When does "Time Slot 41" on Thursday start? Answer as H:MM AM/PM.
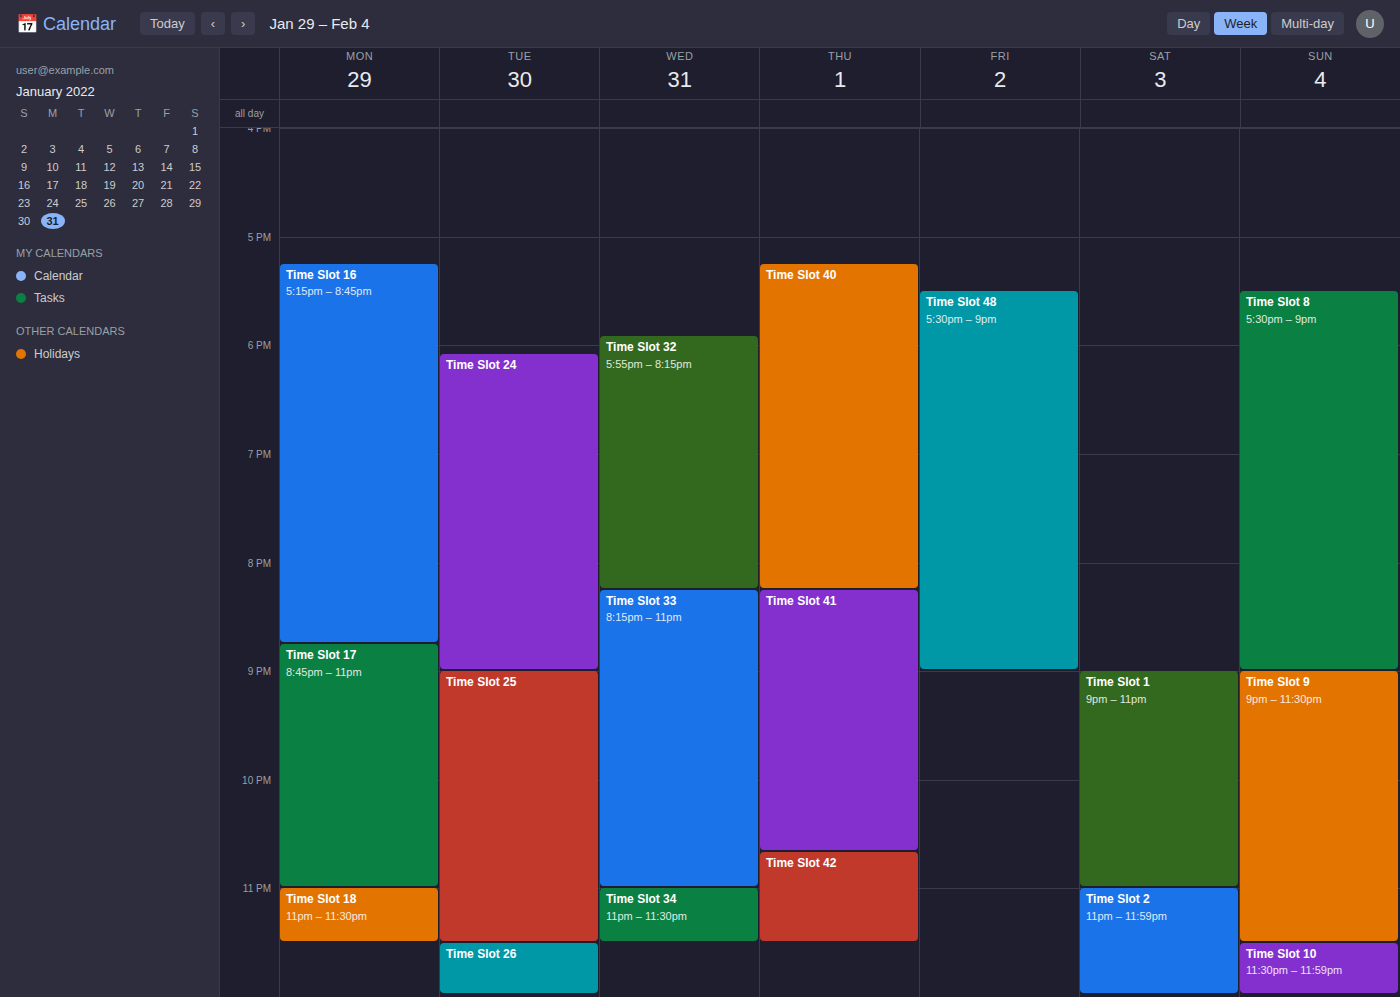
8:15 PM